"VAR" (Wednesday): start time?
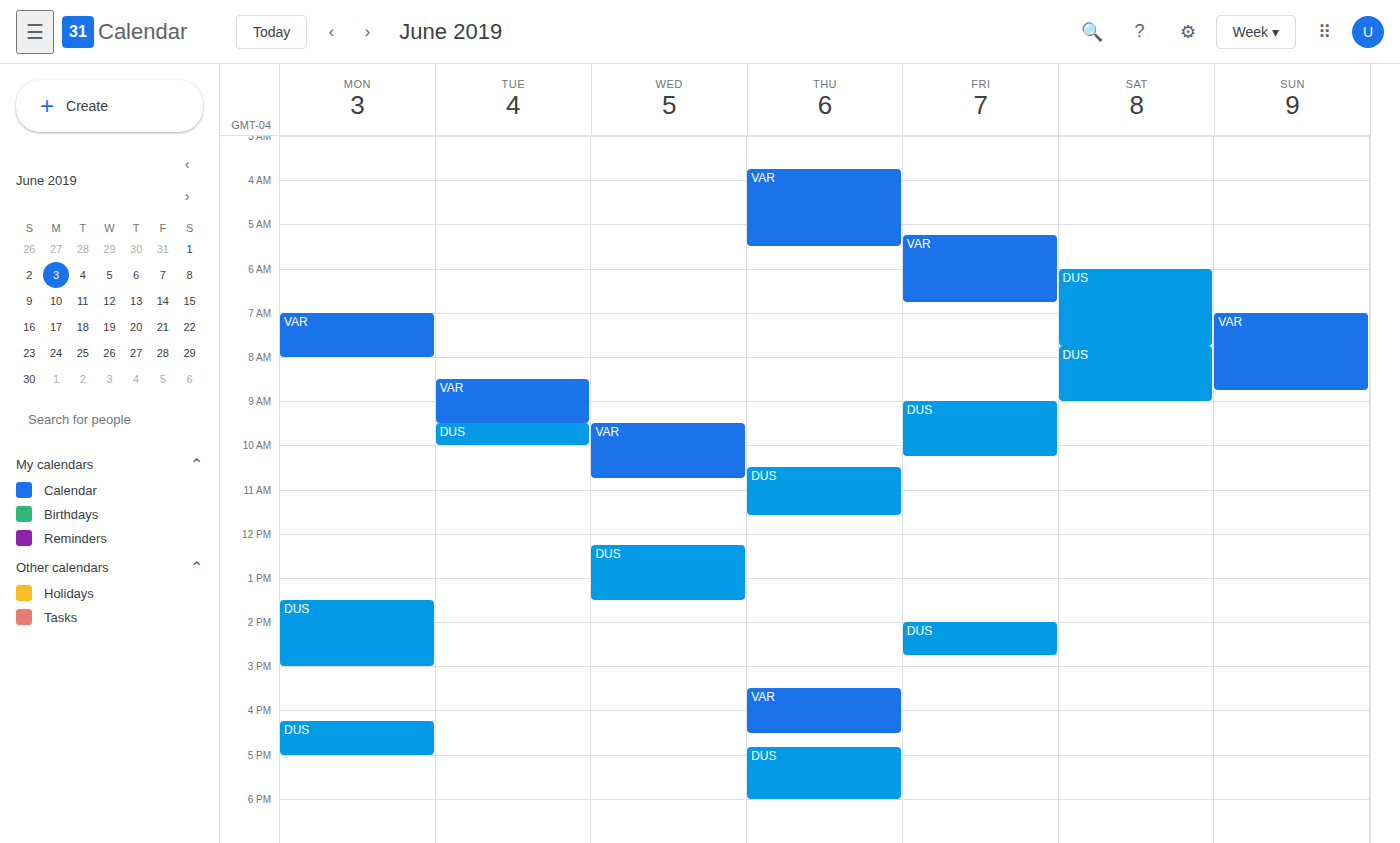
9:30 AM